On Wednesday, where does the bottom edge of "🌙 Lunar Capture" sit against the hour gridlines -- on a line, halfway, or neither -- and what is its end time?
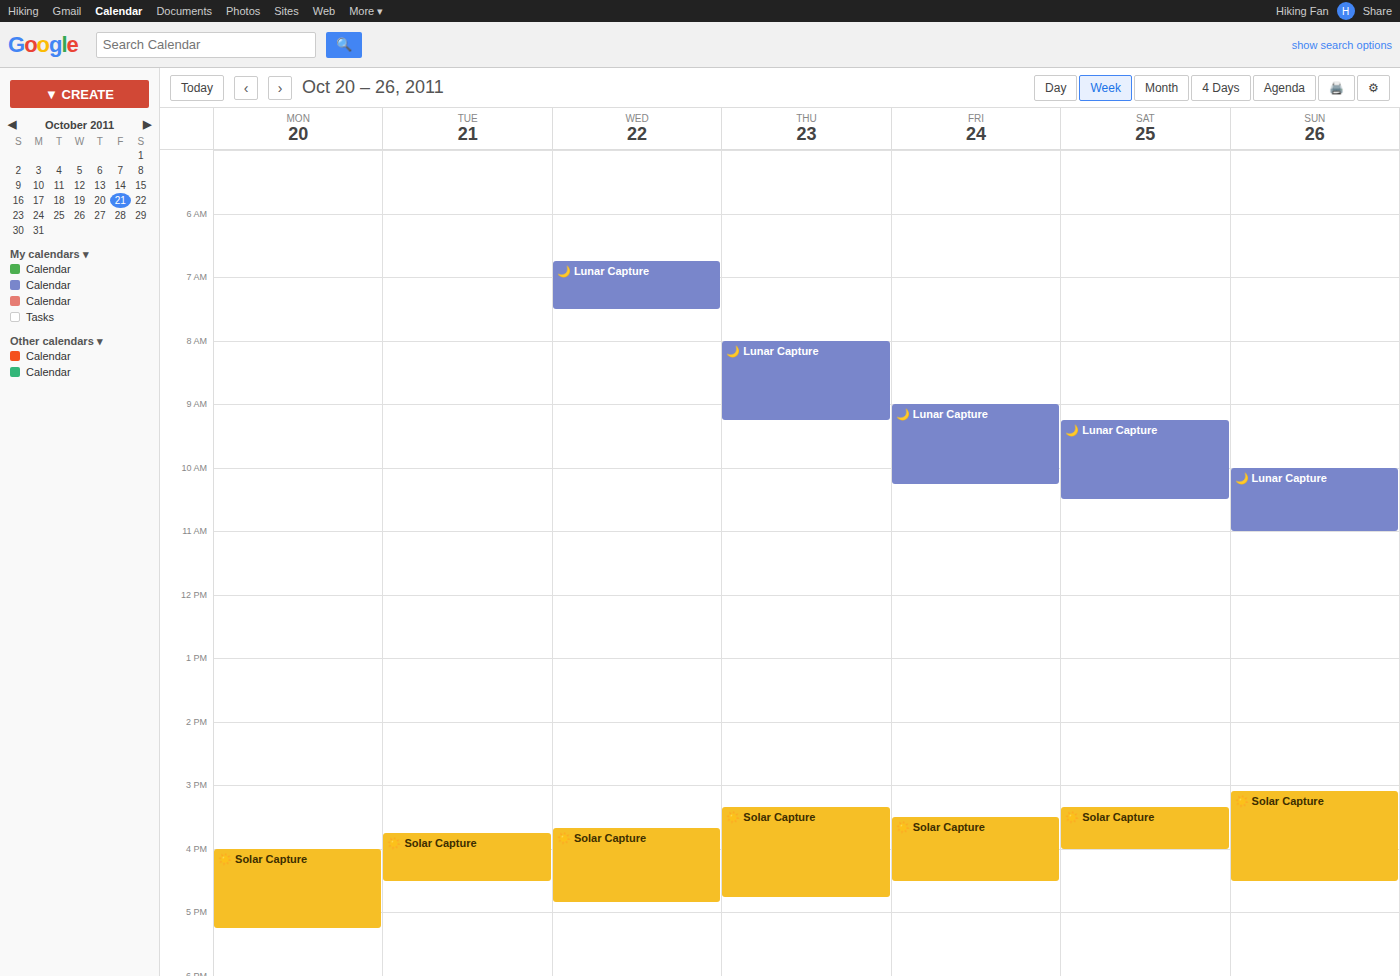
7:30 AM -- halfway between the 7 AM and 8 AM lines.